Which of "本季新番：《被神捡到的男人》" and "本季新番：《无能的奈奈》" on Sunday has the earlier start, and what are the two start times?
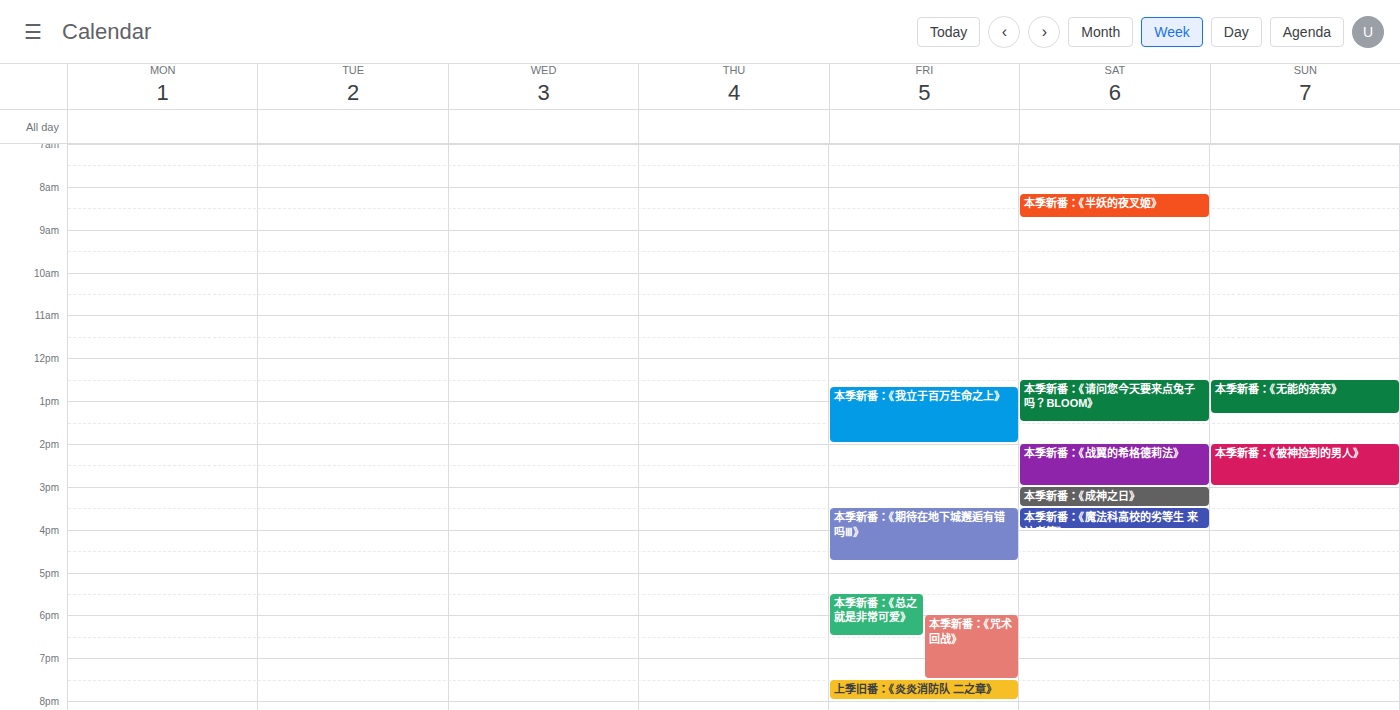
"本季新番：《无能的奈奈》" 12:30 PM; "本季新番：《被神捡到的男人》" 2:00 PM.